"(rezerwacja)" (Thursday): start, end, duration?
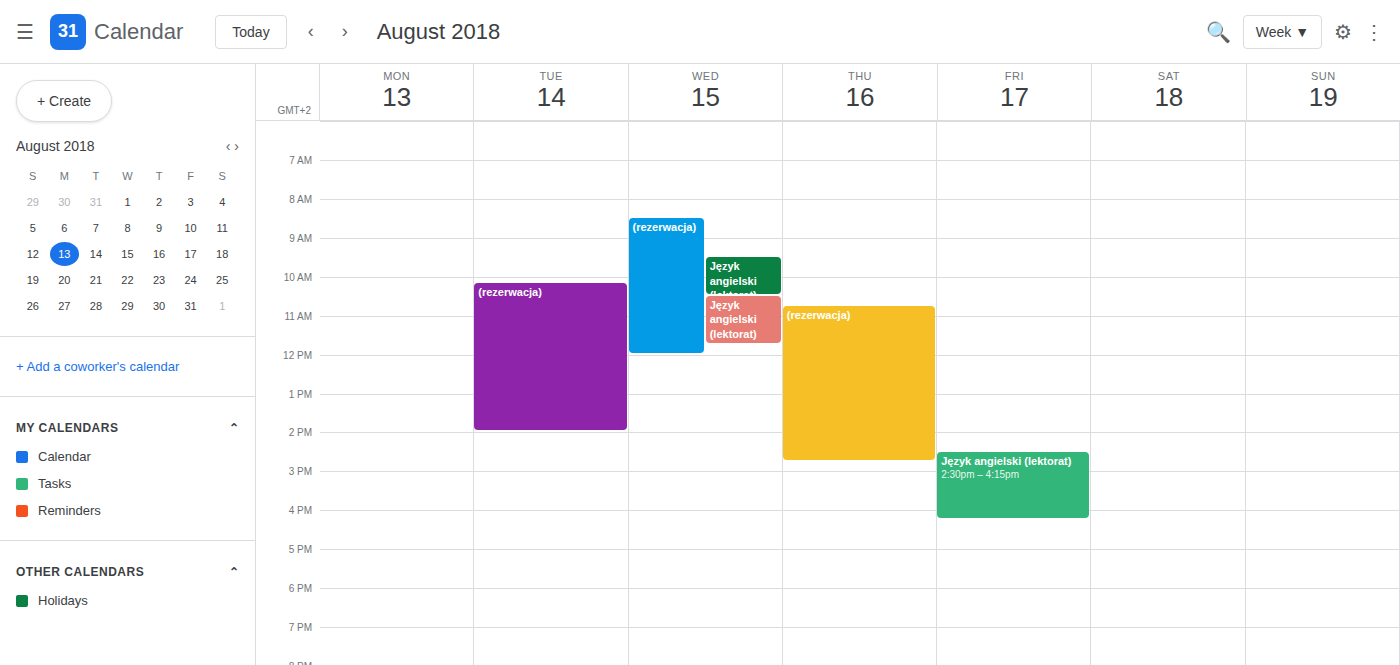
10:45 AM to 2:45 PM, 4 hours